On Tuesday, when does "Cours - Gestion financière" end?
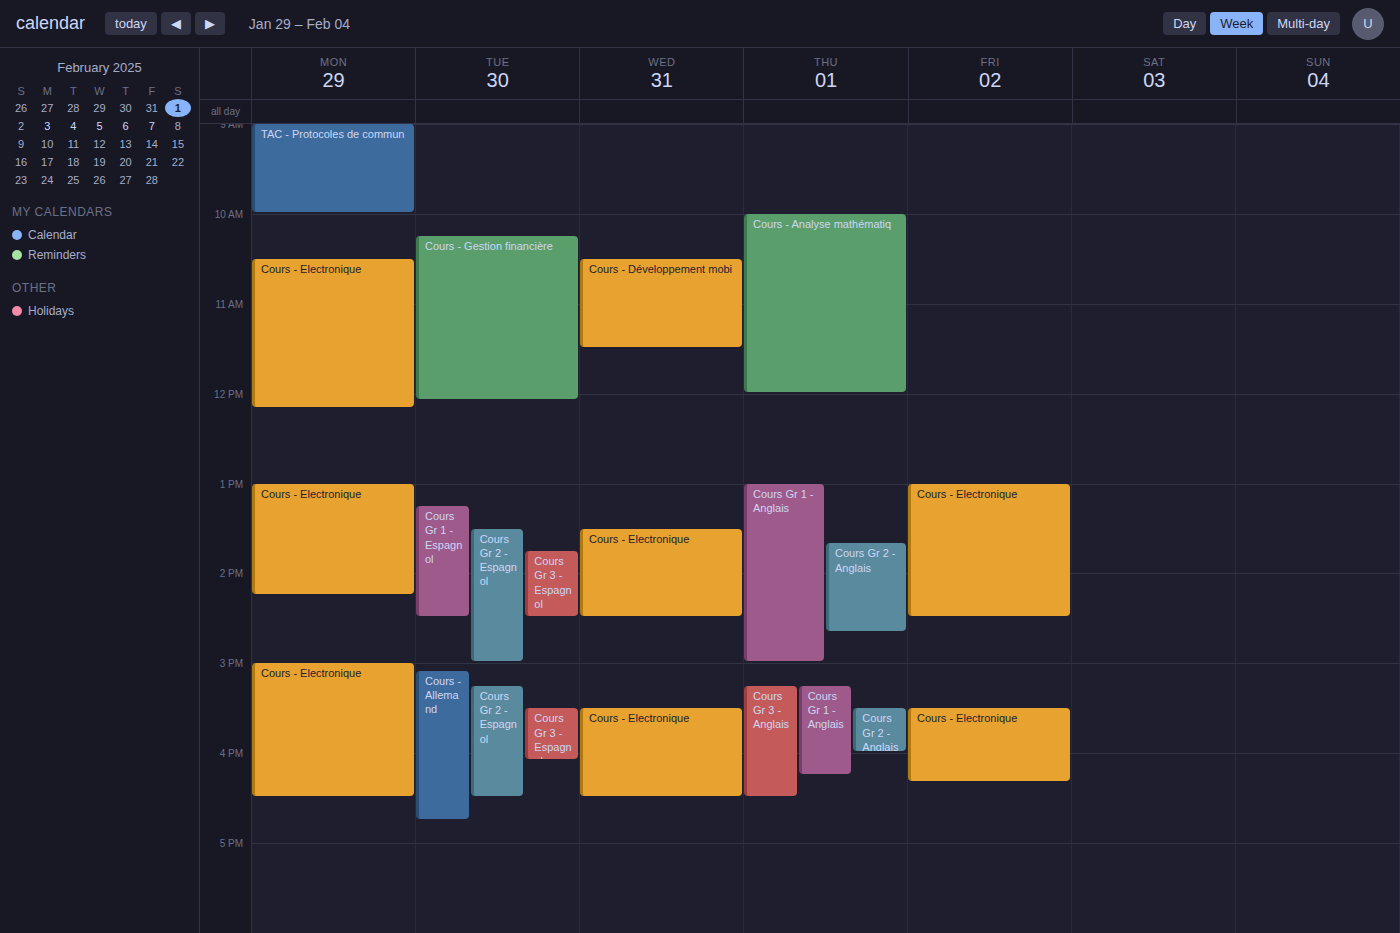
12:05 PM